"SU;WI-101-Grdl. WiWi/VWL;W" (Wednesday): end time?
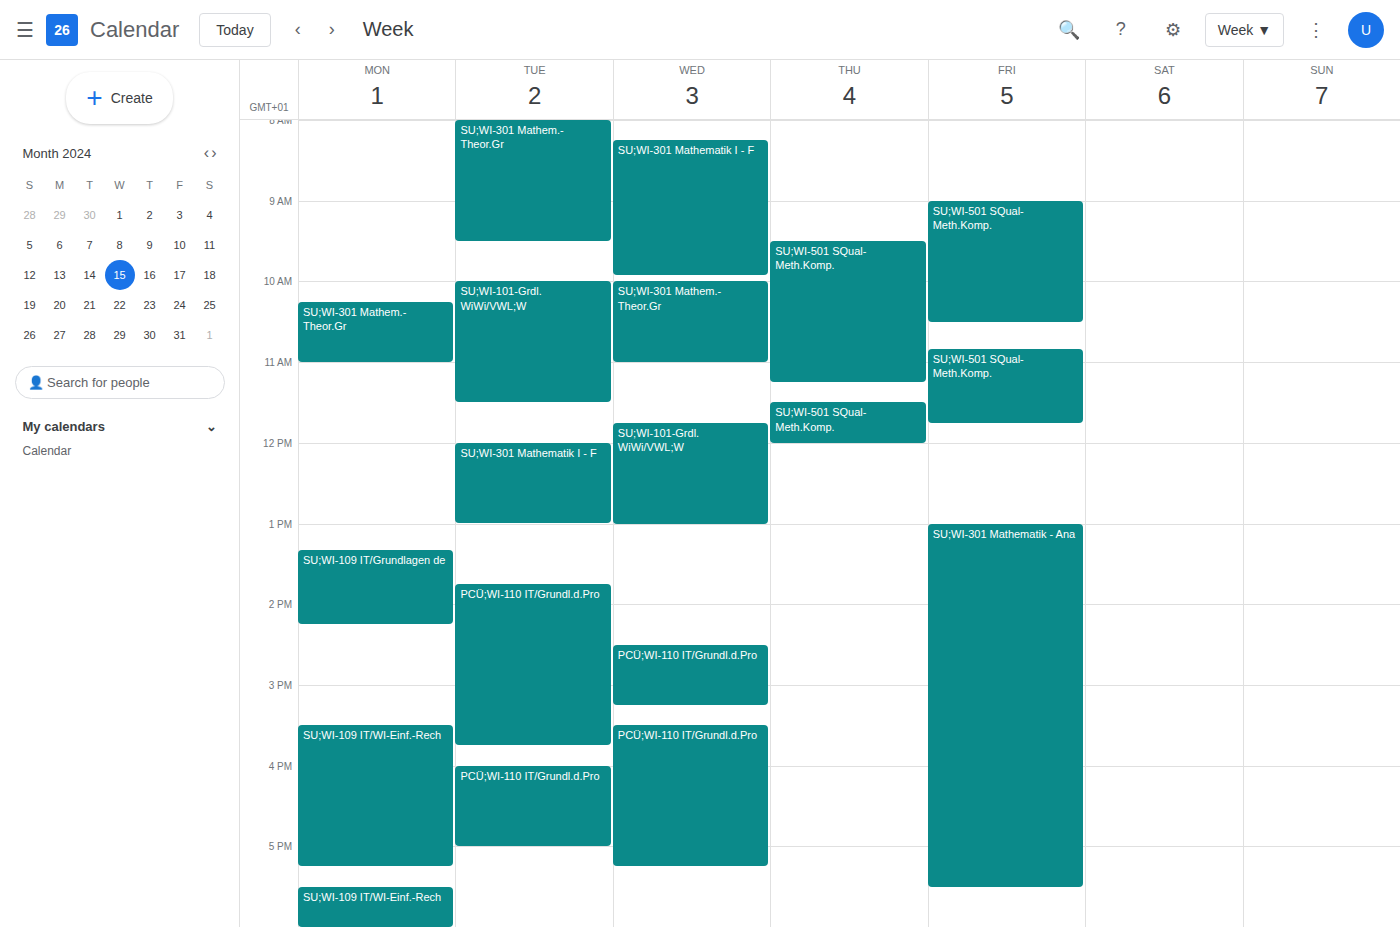
1:00 PM